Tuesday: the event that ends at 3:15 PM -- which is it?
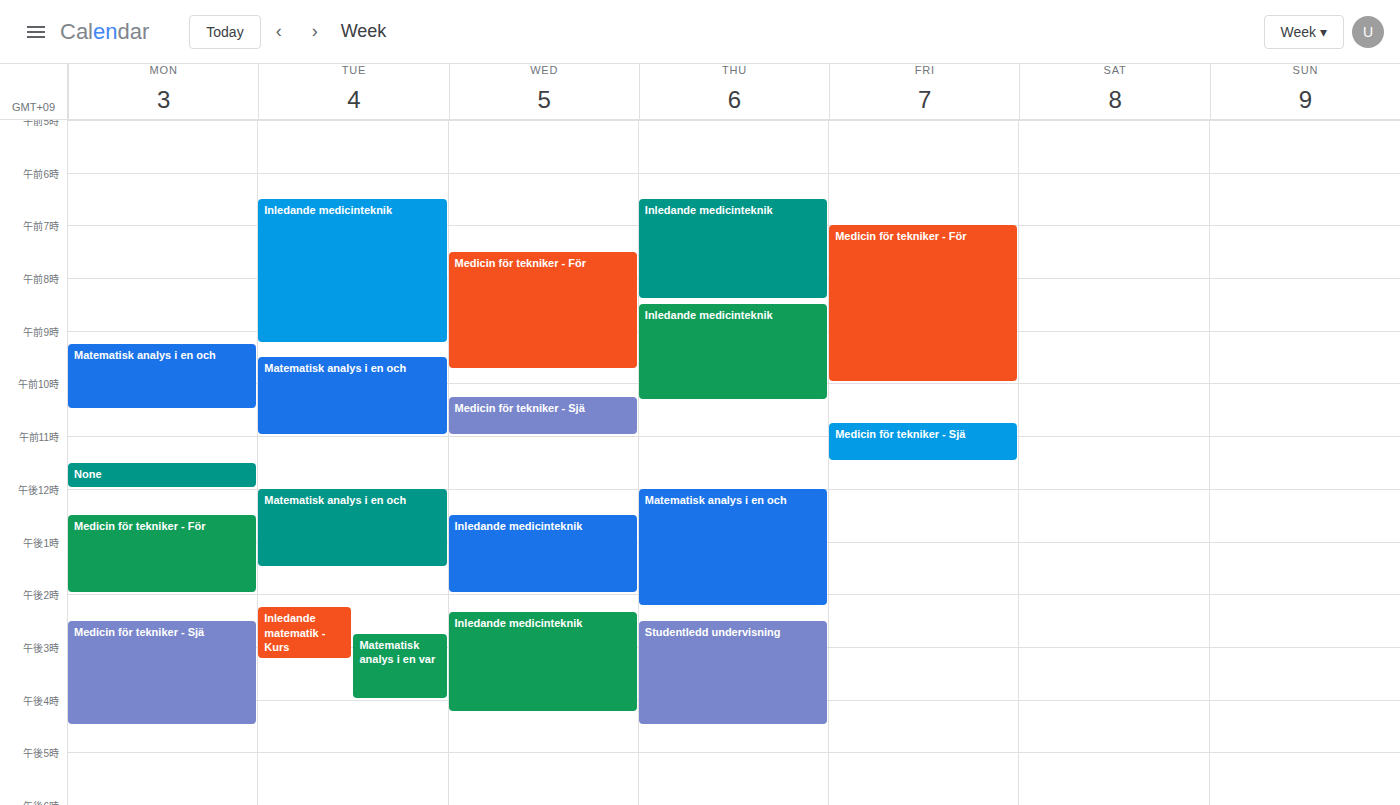
"Inledande matematik - Kurs"